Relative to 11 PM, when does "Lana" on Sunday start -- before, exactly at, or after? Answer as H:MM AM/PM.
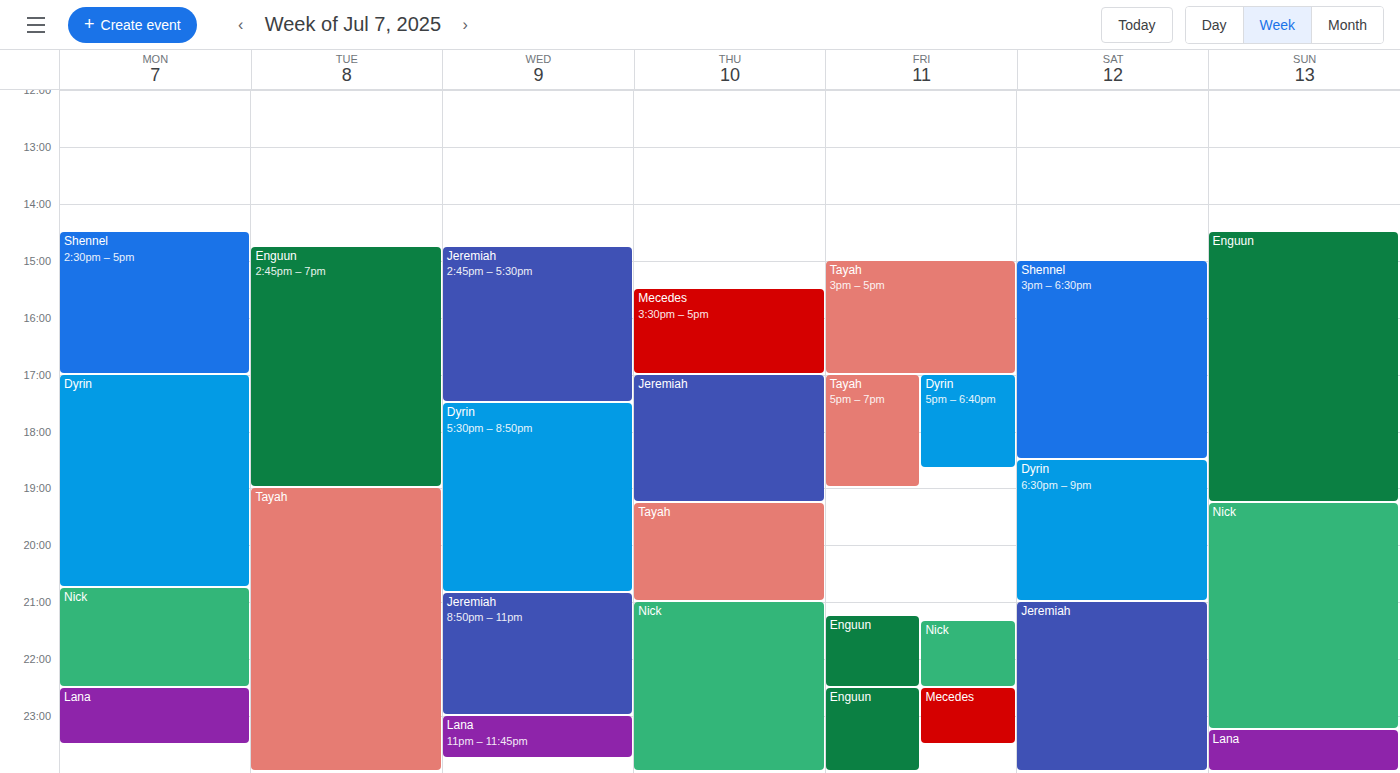
11:15 PM -- after 11 PM, 15 minutes below the 11 PM line.